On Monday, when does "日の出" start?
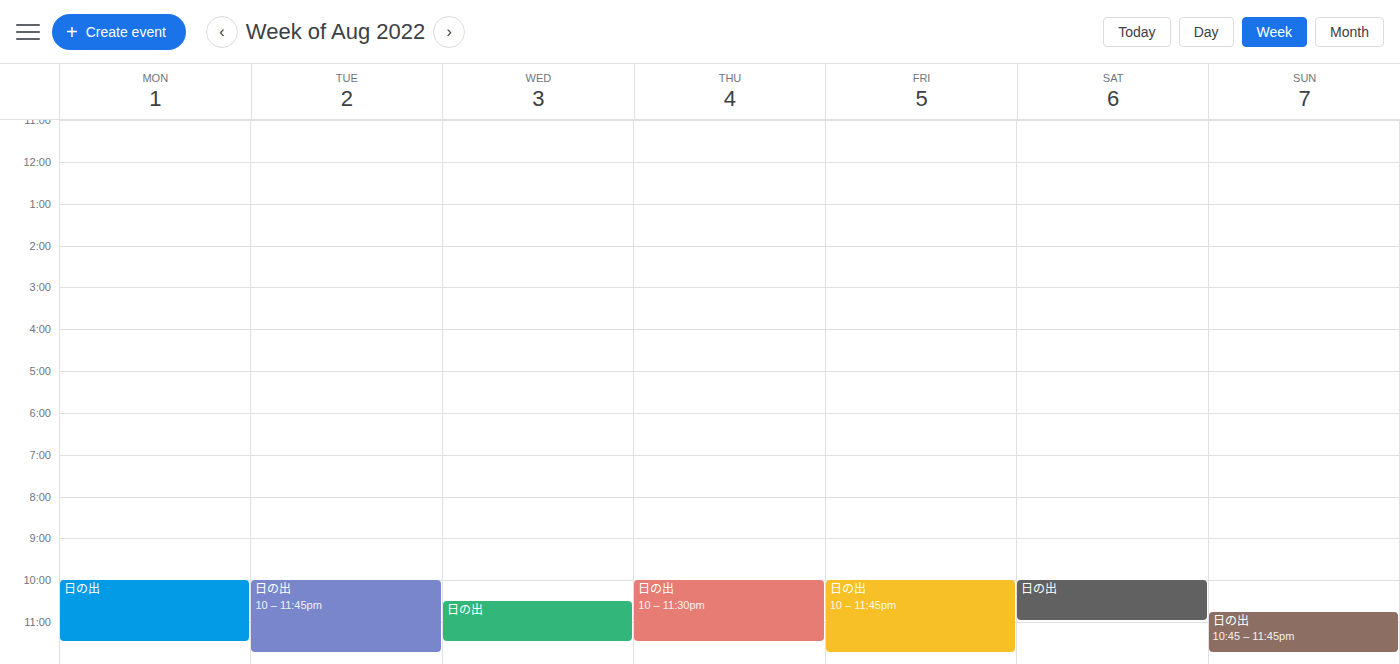
22:00